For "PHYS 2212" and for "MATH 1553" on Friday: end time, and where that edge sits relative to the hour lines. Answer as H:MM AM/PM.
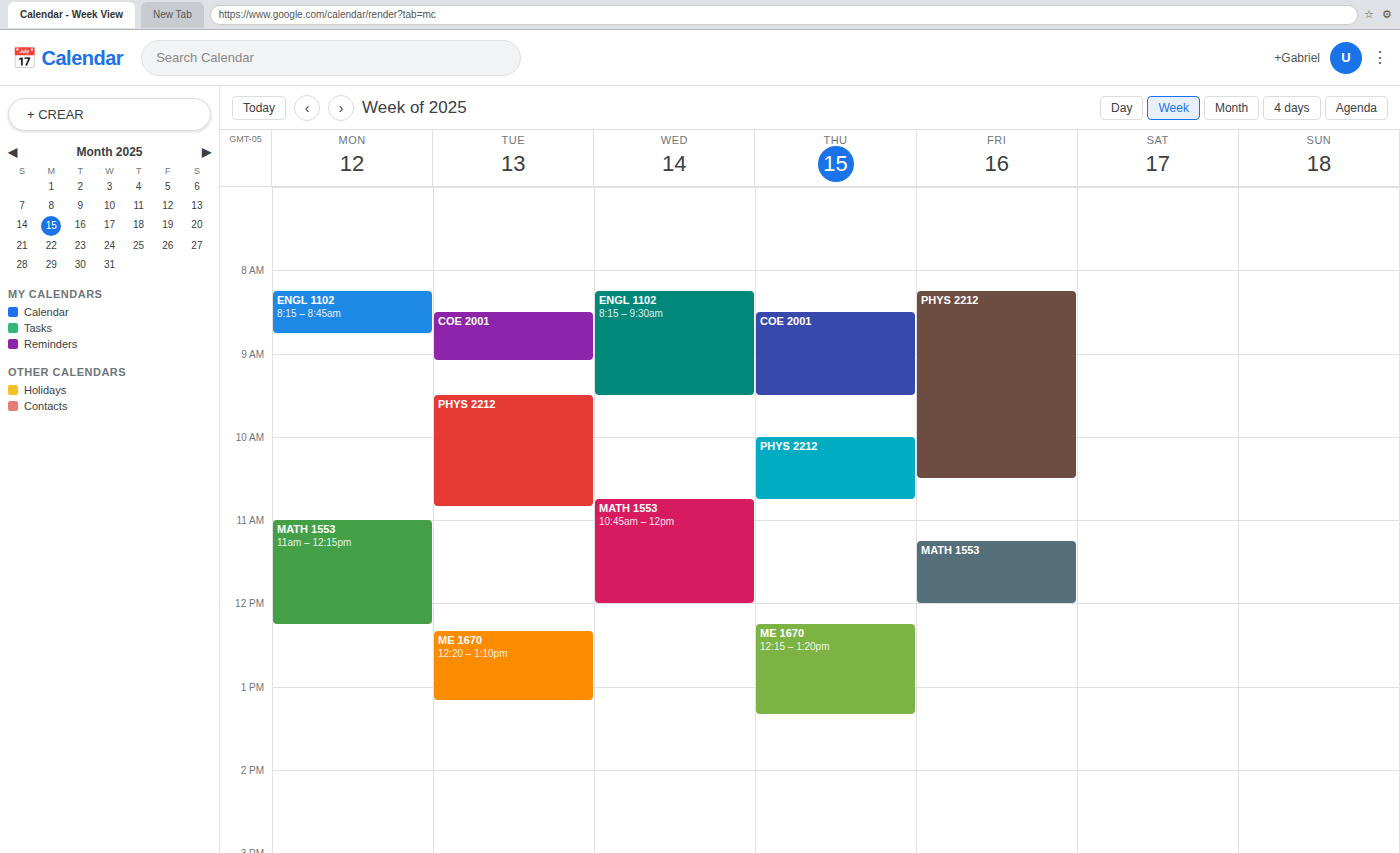
"PHYS 2212": 10:30 AM, halfway between the 10 AM and 11 AM lines. "MATH 1553": 12:00 PM, exactly on the 12 PM line.